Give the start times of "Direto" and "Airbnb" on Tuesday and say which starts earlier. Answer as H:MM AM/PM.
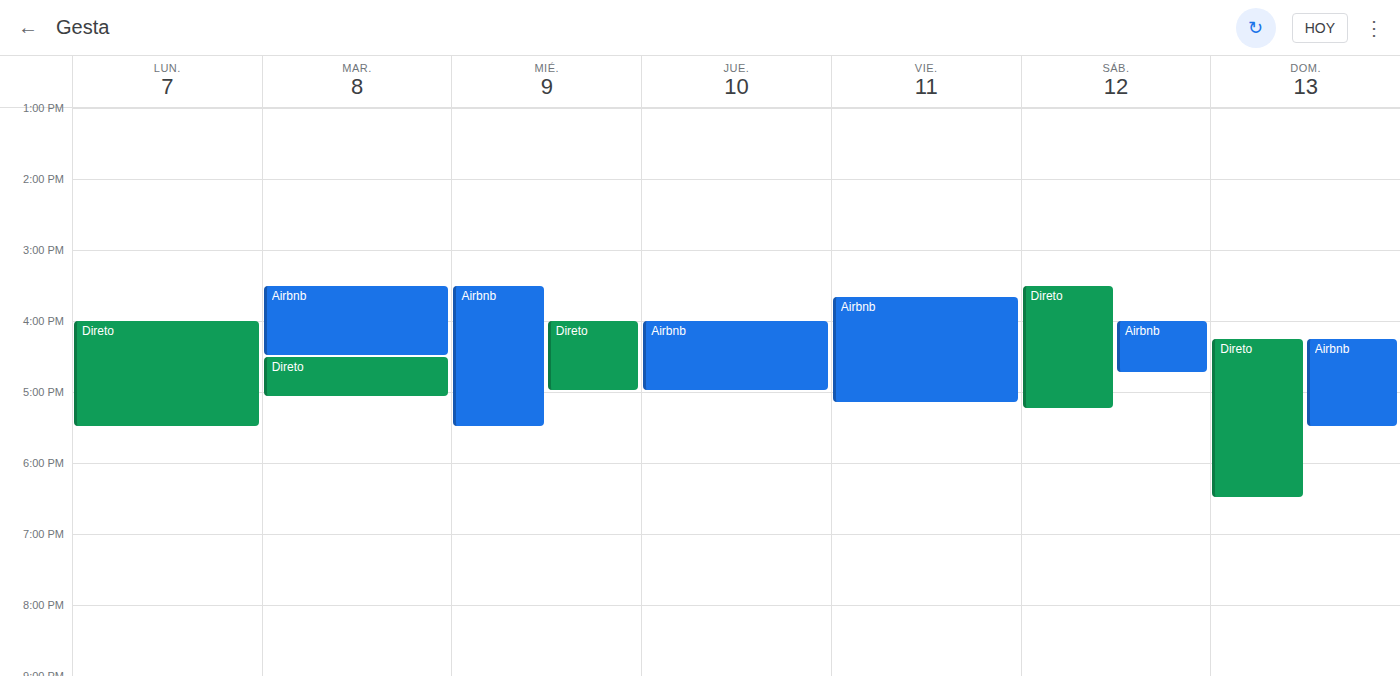
"Airbnb" 3:30 PM; "Direto" 4:30 PM.